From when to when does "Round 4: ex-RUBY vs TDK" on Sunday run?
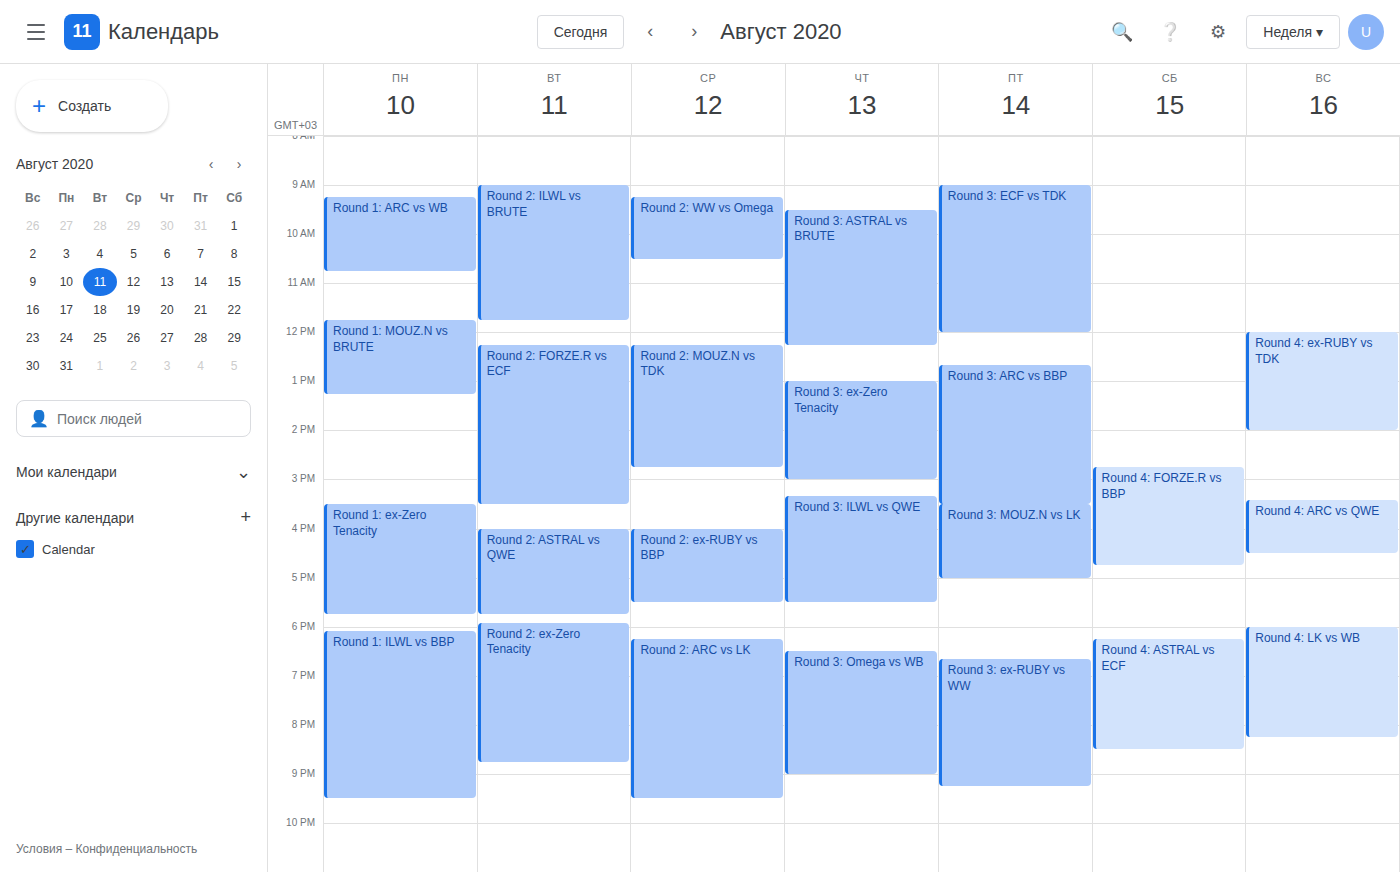
12:00 PM to 2:00 PM